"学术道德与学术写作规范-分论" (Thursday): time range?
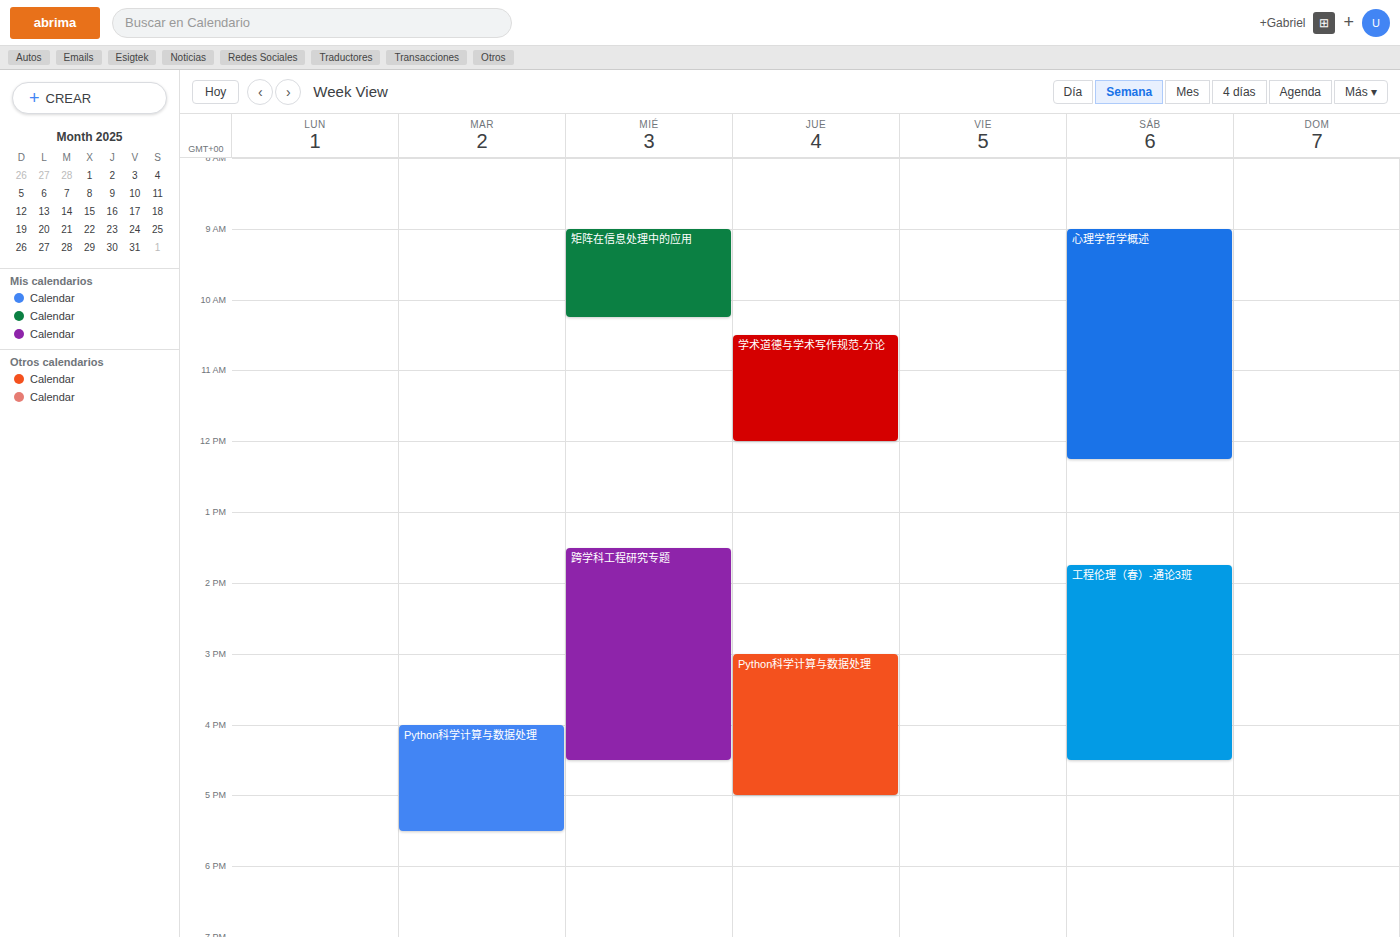
10:30 AM to 12:00 PM